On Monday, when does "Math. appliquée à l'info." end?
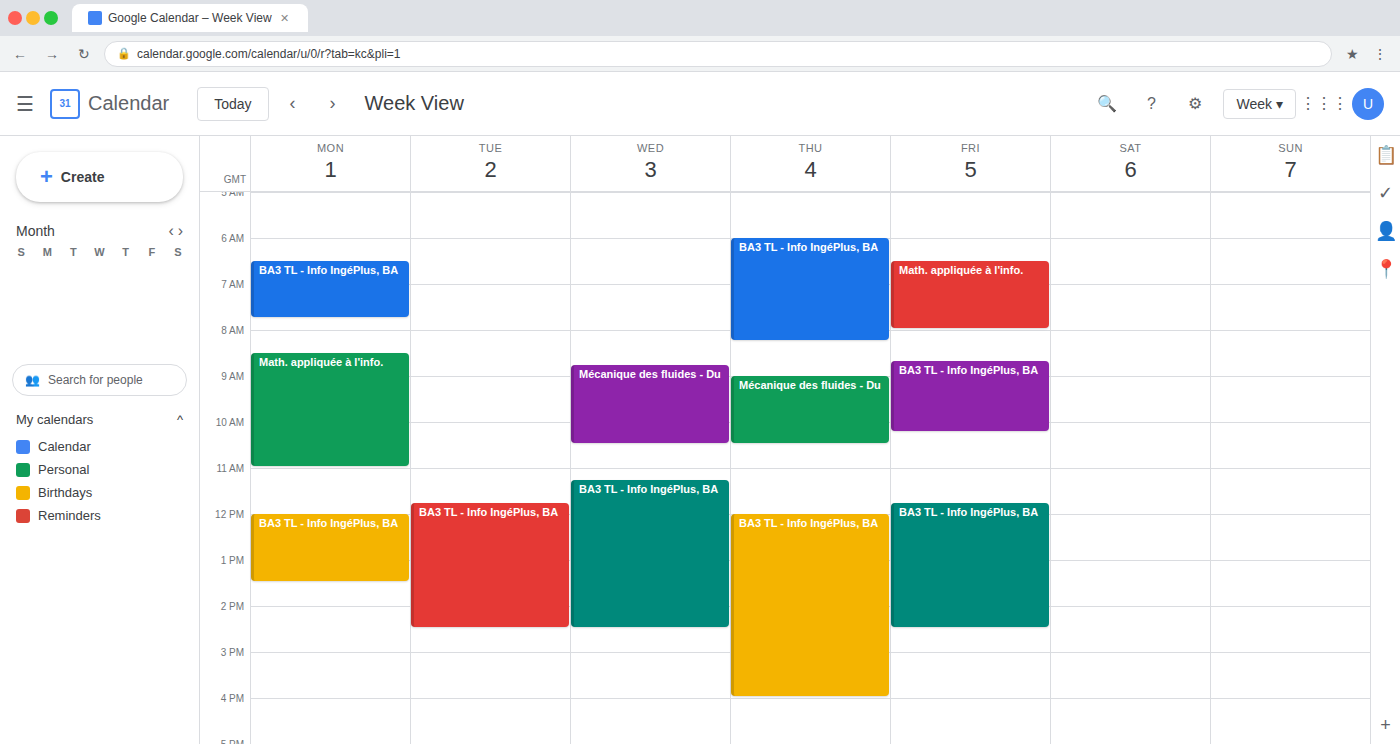
11:00 AM